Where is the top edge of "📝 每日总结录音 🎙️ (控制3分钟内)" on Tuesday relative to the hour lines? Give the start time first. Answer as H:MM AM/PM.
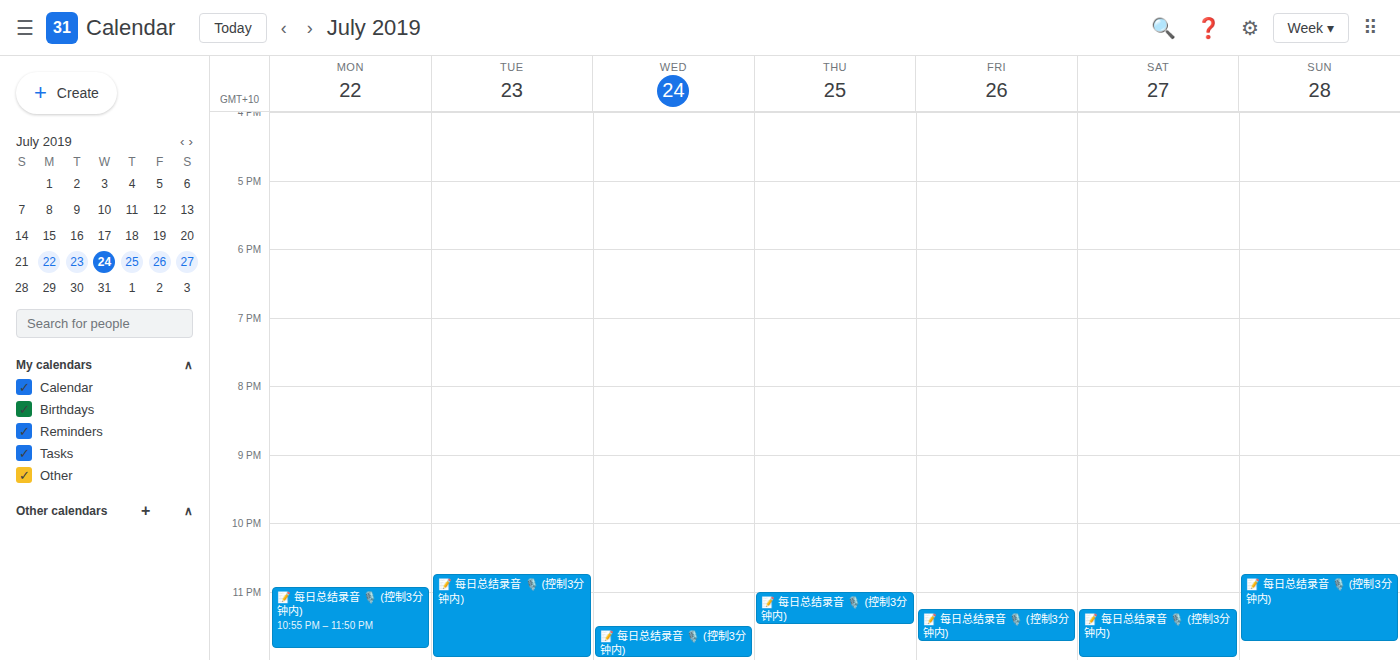
10:45 PM -- neither: three quarters of the way from the 10 PM line to the 11 PM line.